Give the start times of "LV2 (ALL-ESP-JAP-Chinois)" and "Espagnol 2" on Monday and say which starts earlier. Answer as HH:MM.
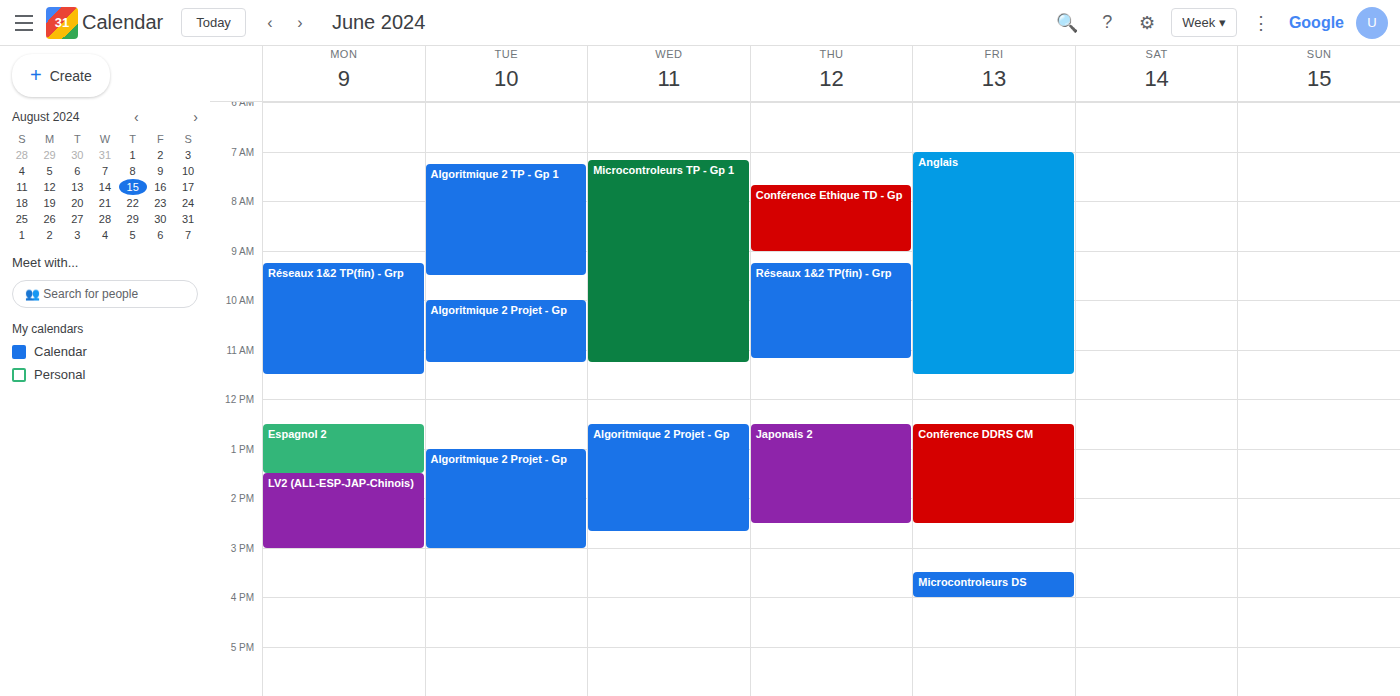
"Espagnol 2" 12:30; "LV2 (ALL-ESP-JAP-Chinois)" 13:30.